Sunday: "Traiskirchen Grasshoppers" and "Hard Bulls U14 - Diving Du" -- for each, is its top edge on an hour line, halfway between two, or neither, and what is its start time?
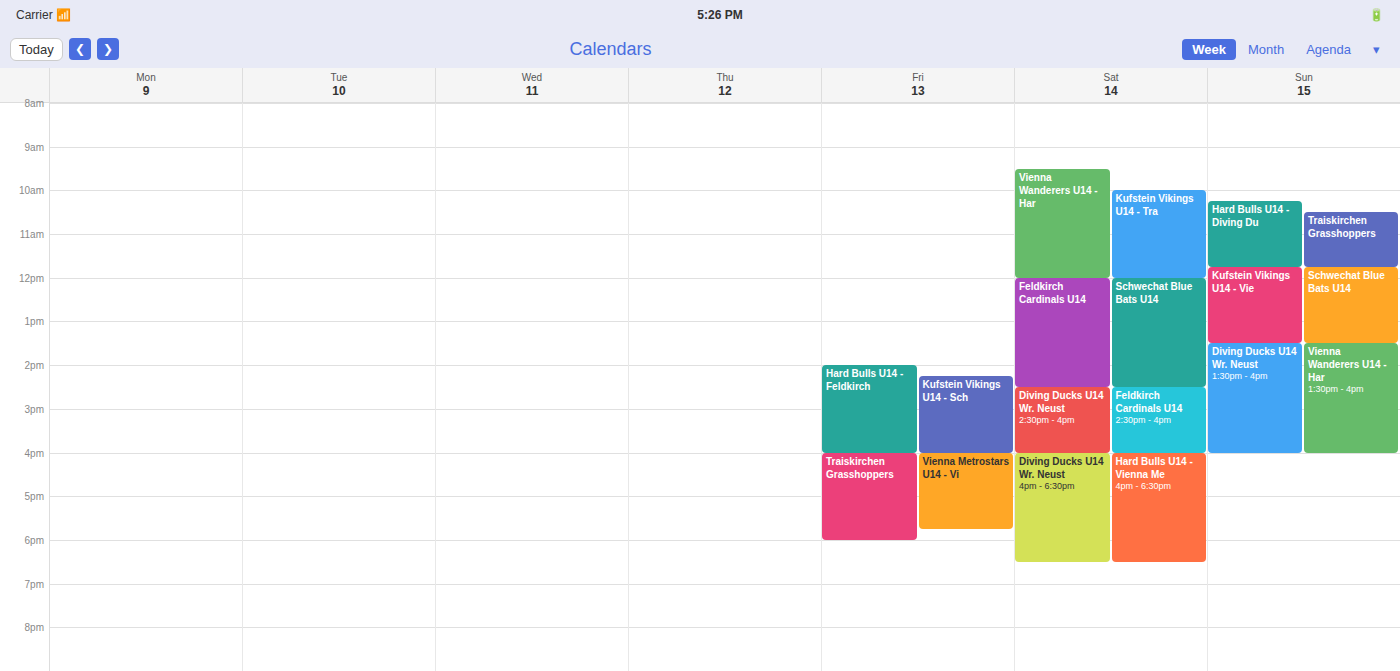
"Traiskirchen Grasshoppers": 10:30 AM, halfway between the 10 AM and 11 AM lines. "Hard Bulls U14 - Diving Du": 10:15 AM, neither: a quarter of the way from the 10 AM line to the 11 AM line.